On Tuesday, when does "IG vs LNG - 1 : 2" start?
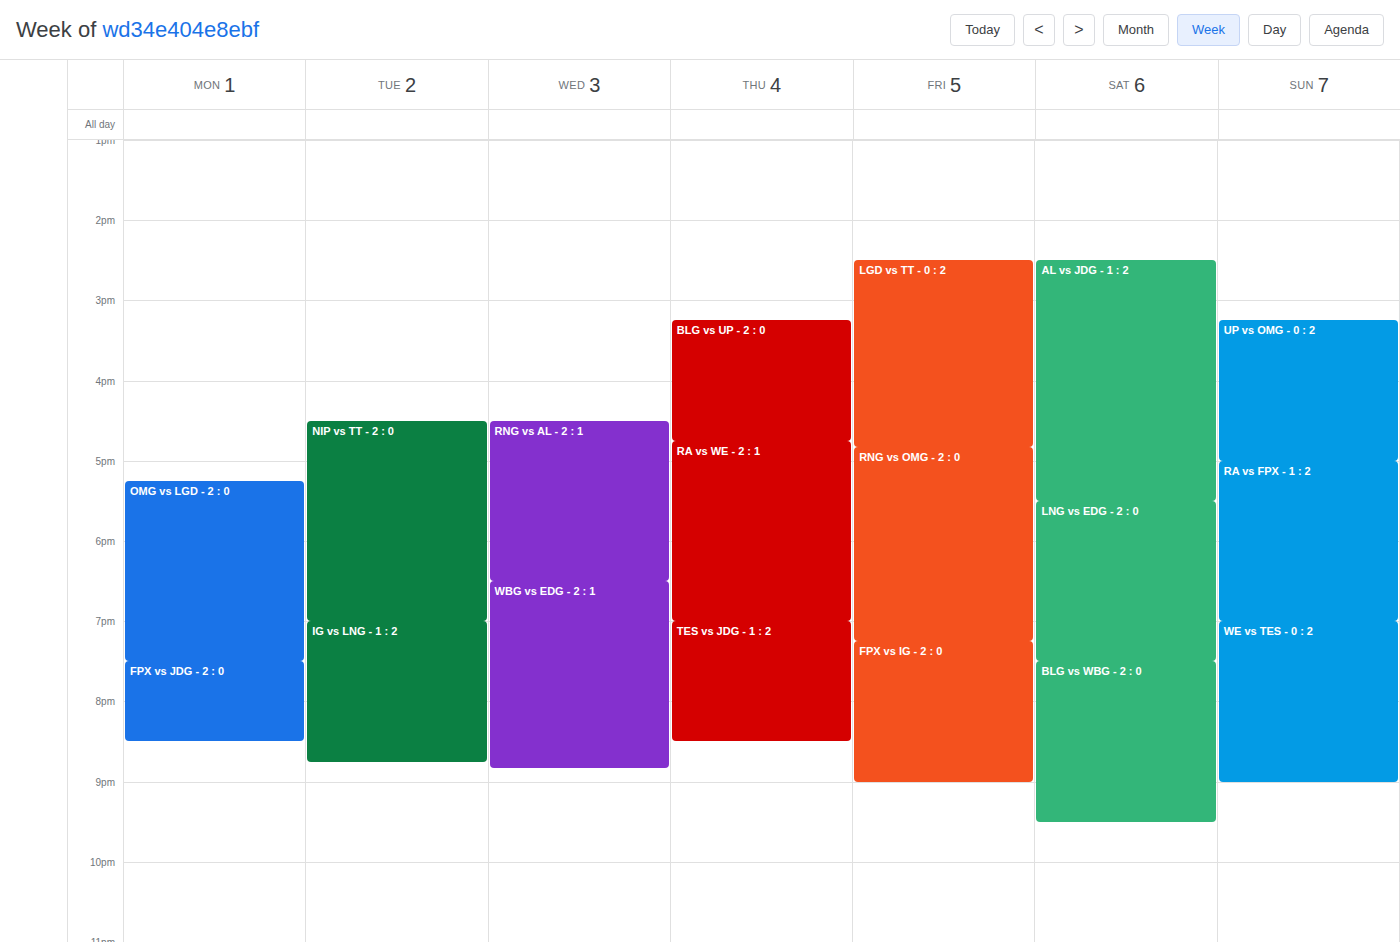
7:00 PM